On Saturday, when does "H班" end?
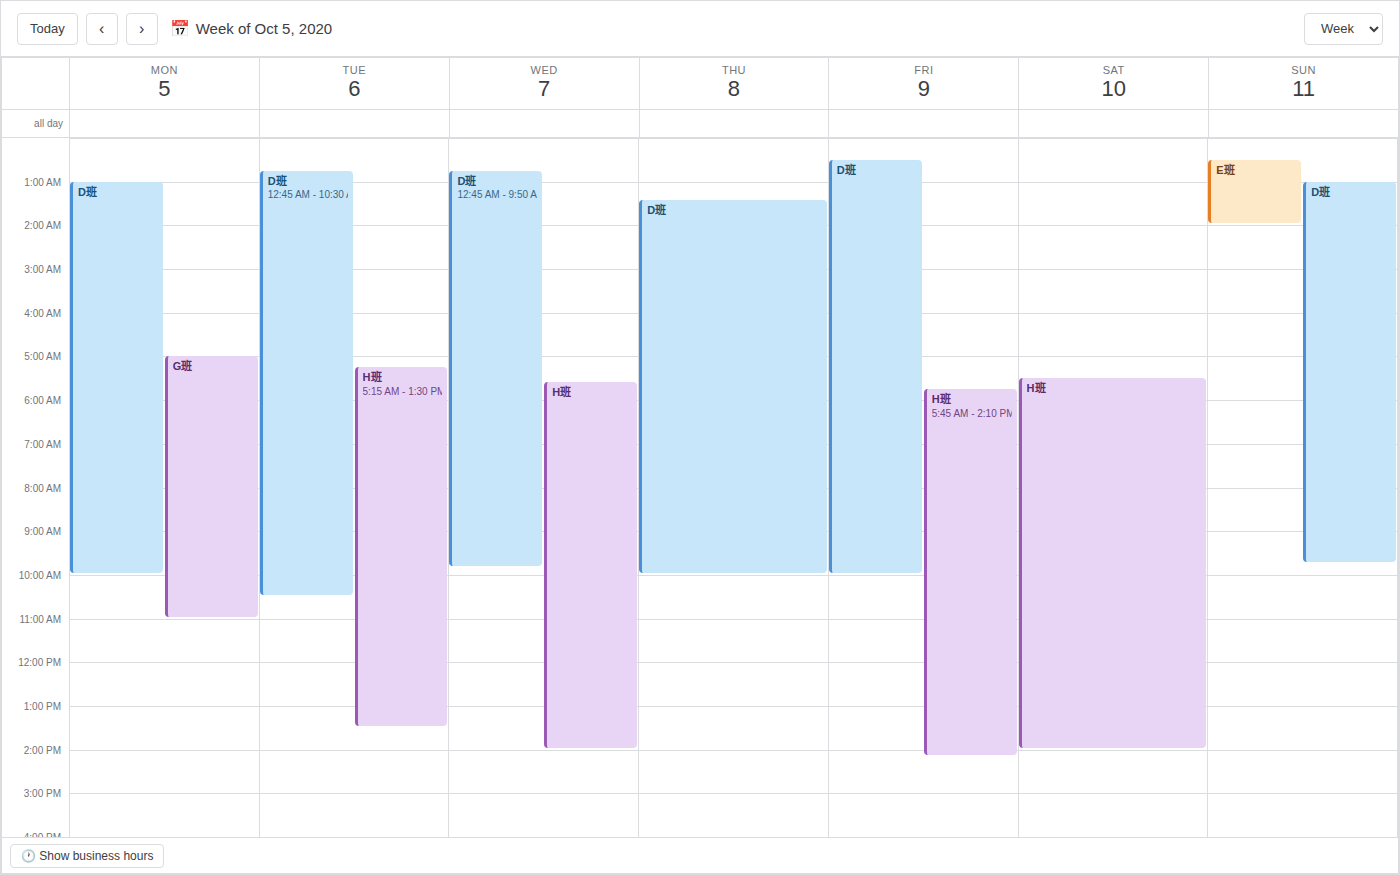
2:00 PM